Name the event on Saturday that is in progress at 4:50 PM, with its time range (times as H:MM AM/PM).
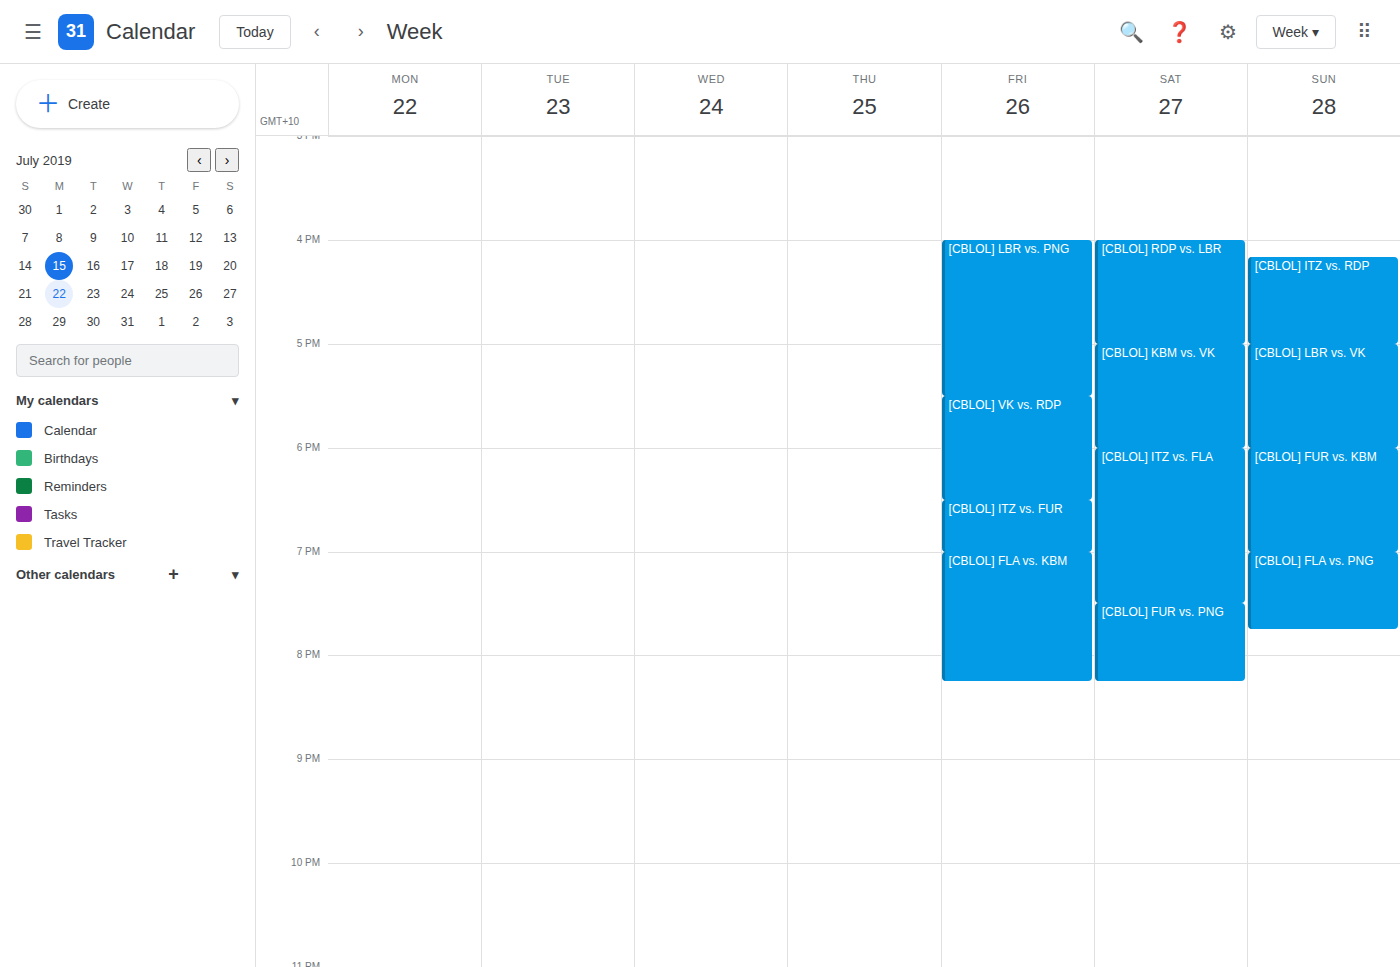
"[CBLOL] RDP vs. LBR", 4:00 PM to 5:00 PM